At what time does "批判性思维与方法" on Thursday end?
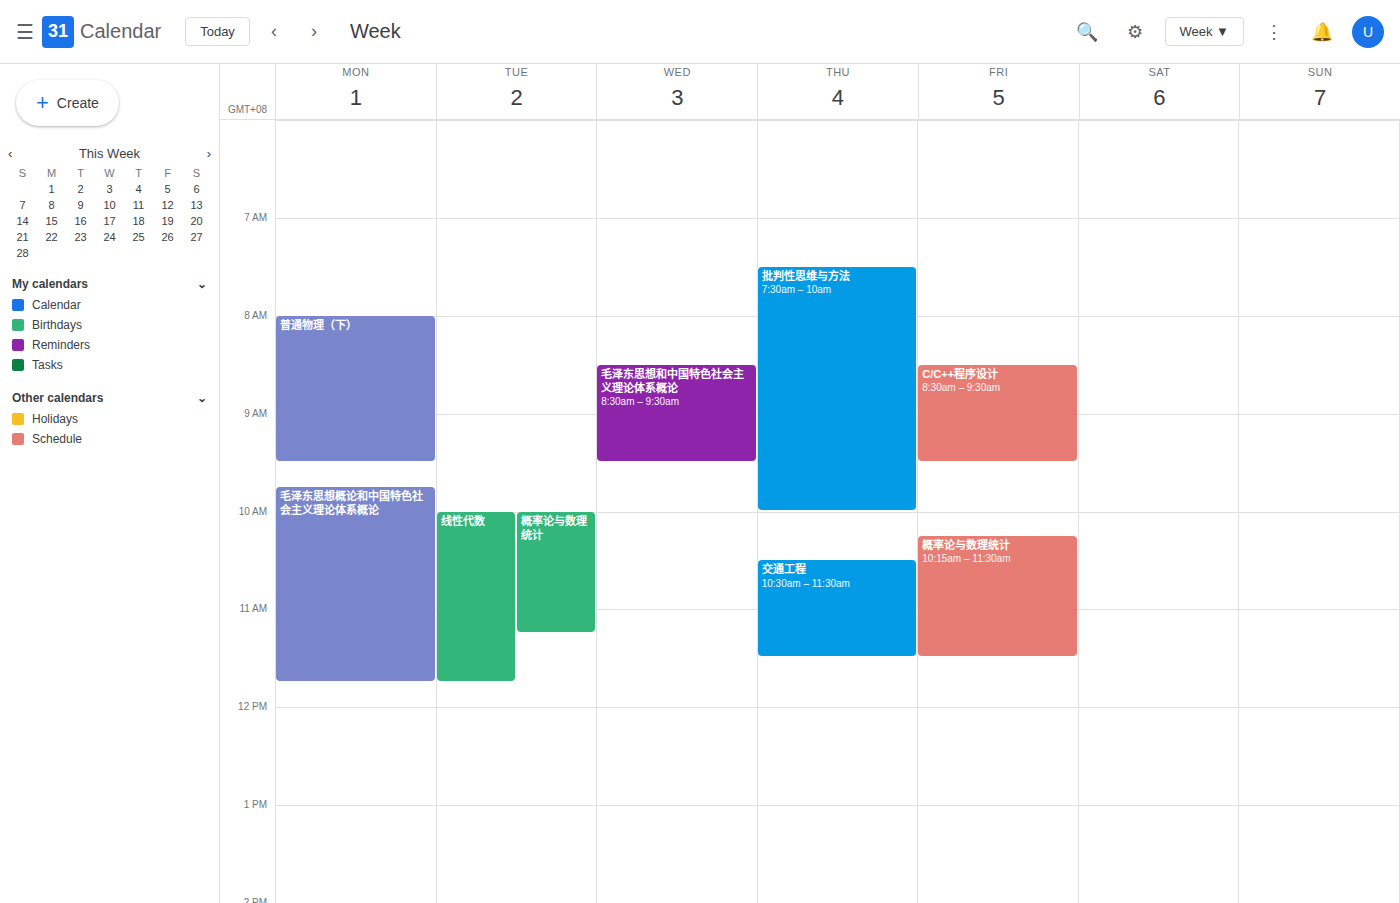
10:00 AM